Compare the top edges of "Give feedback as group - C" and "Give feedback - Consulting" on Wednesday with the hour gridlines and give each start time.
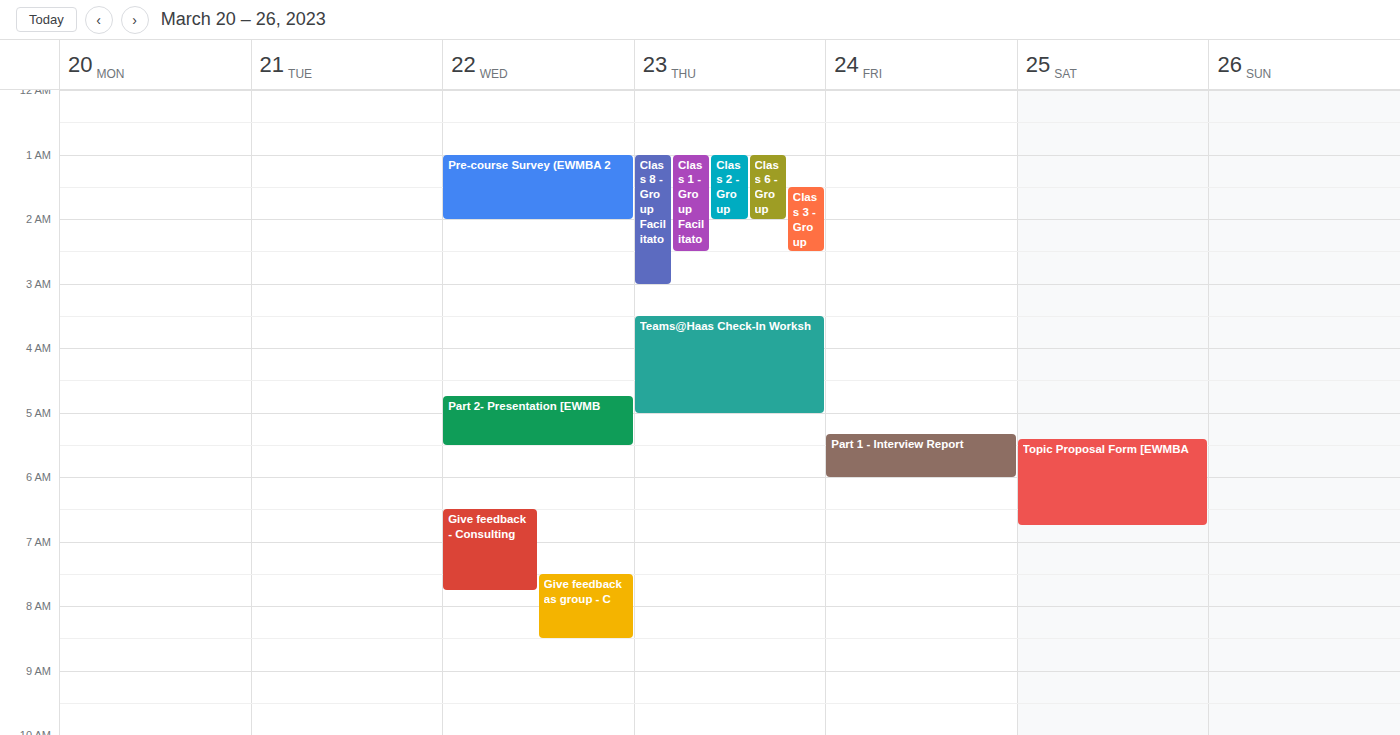
"Give feedback as group - C": 7:30 AM, halfway between the 7 AM and 8 AM lines. "Give feedback - Consulting": 6:30 AM, halfway between the 6 AM and 7 AM lines.